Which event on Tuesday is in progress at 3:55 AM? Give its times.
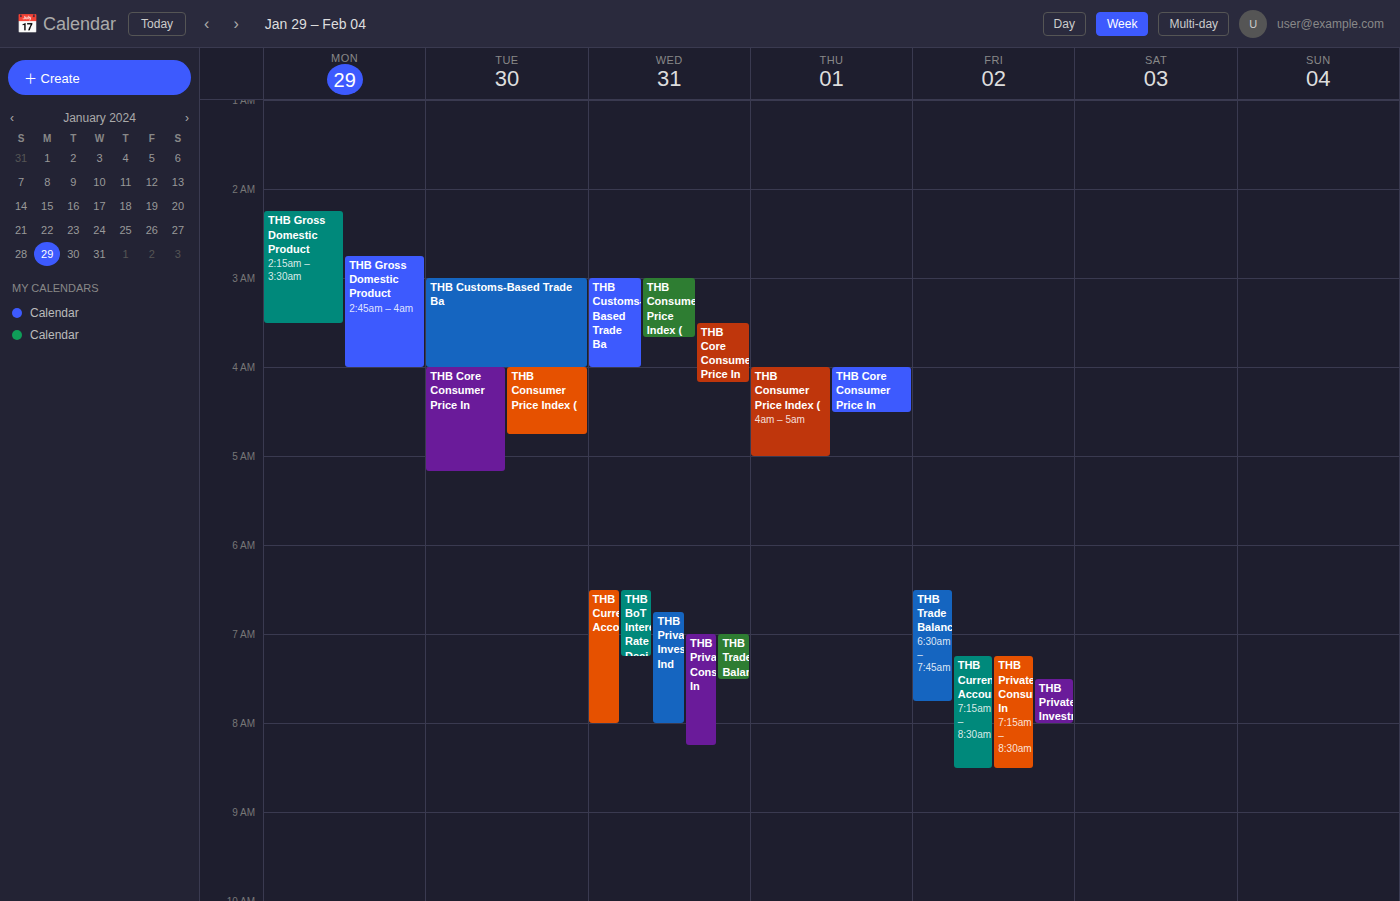
"THB Customs-Based Trade Ba", 3:00 AM to 4:00 AM